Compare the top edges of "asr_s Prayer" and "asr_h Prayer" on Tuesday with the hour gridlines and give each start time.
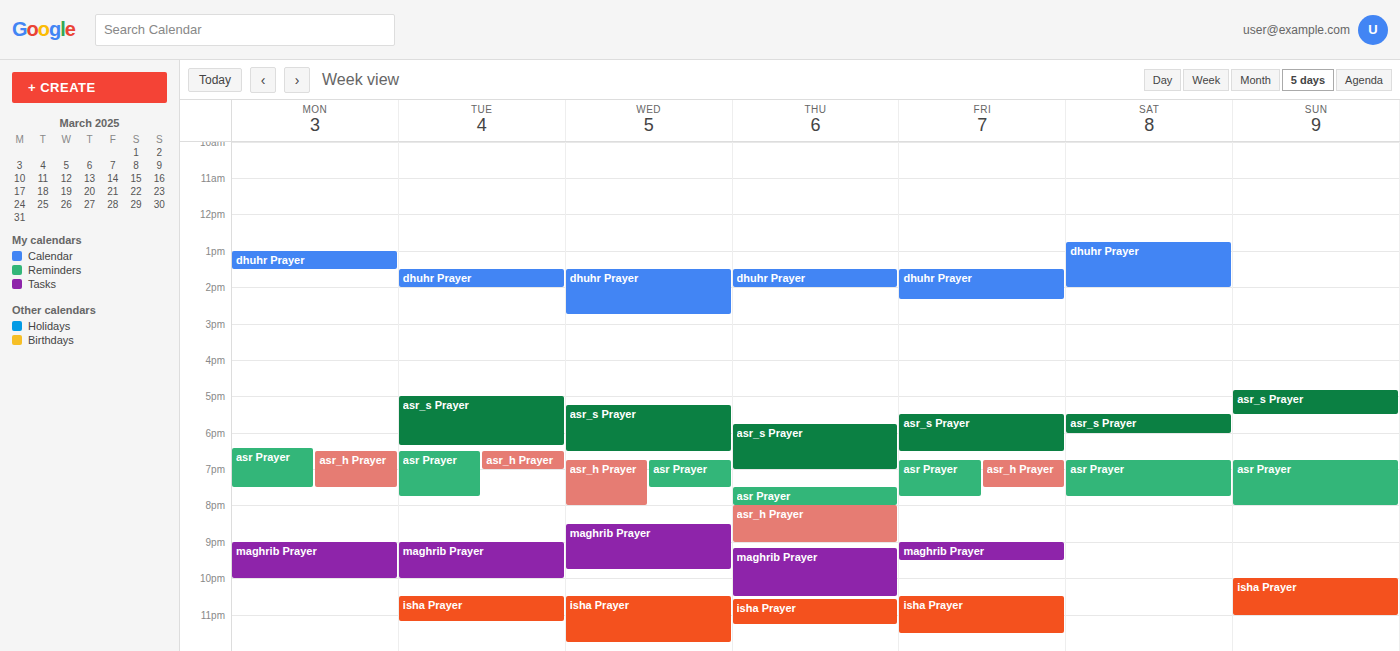
"asr_s Prayer": 5:00 PM, exactly on the 5 PM line. "asr_h Prayer": 6:30 PM, halfway between the 6 PM and 7 PM lines.